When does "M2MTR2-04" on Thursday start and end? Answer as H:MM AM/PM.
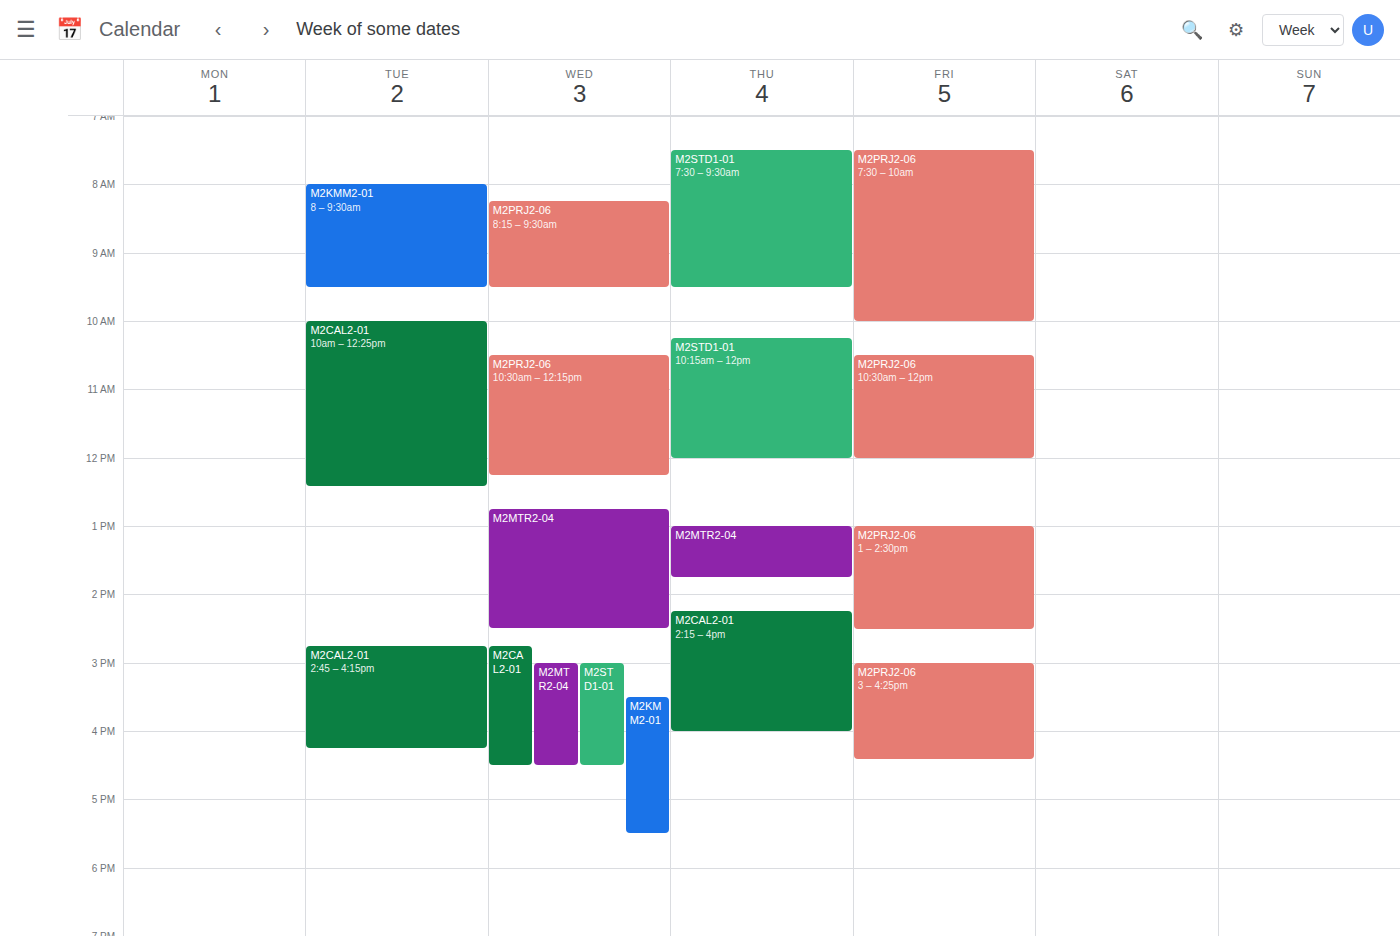
1:00 PM to 1:45 PM